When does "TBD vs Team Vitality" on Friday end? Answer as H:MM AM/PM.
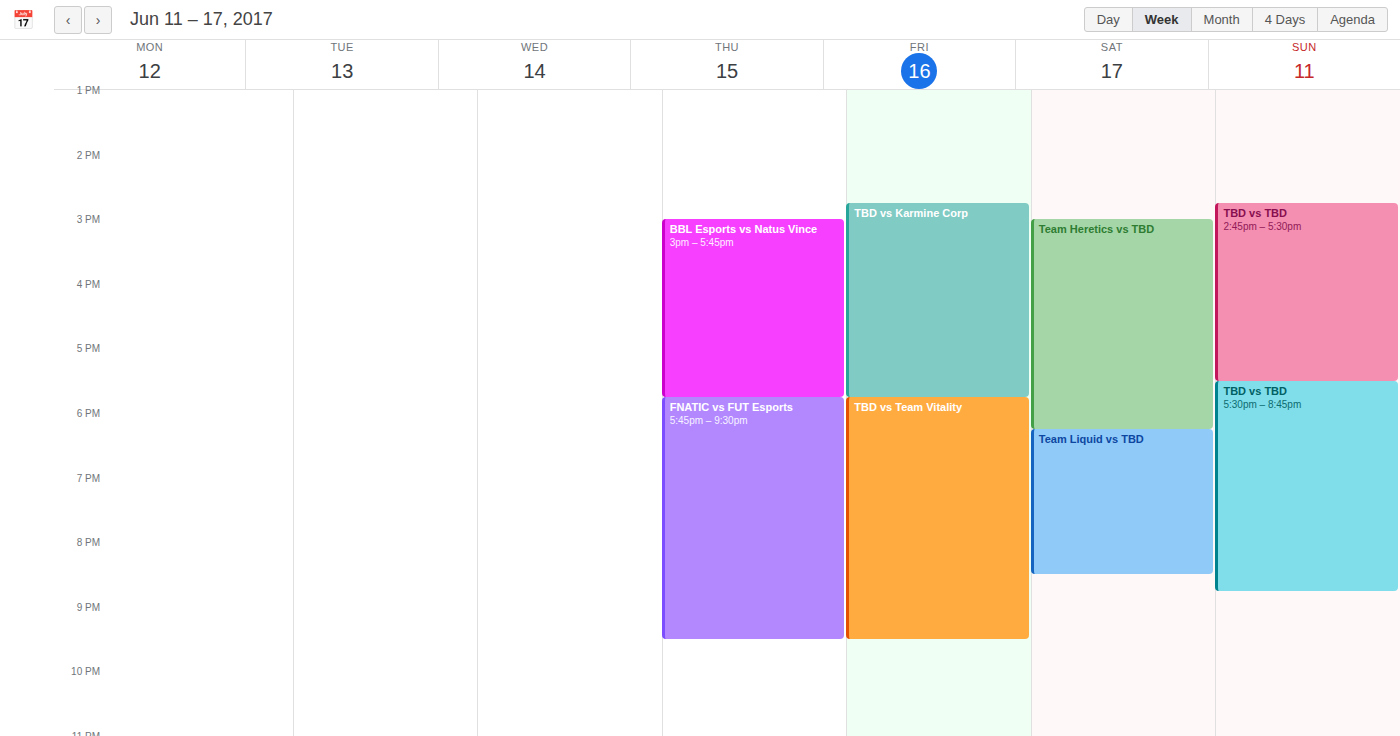
9:30 PM